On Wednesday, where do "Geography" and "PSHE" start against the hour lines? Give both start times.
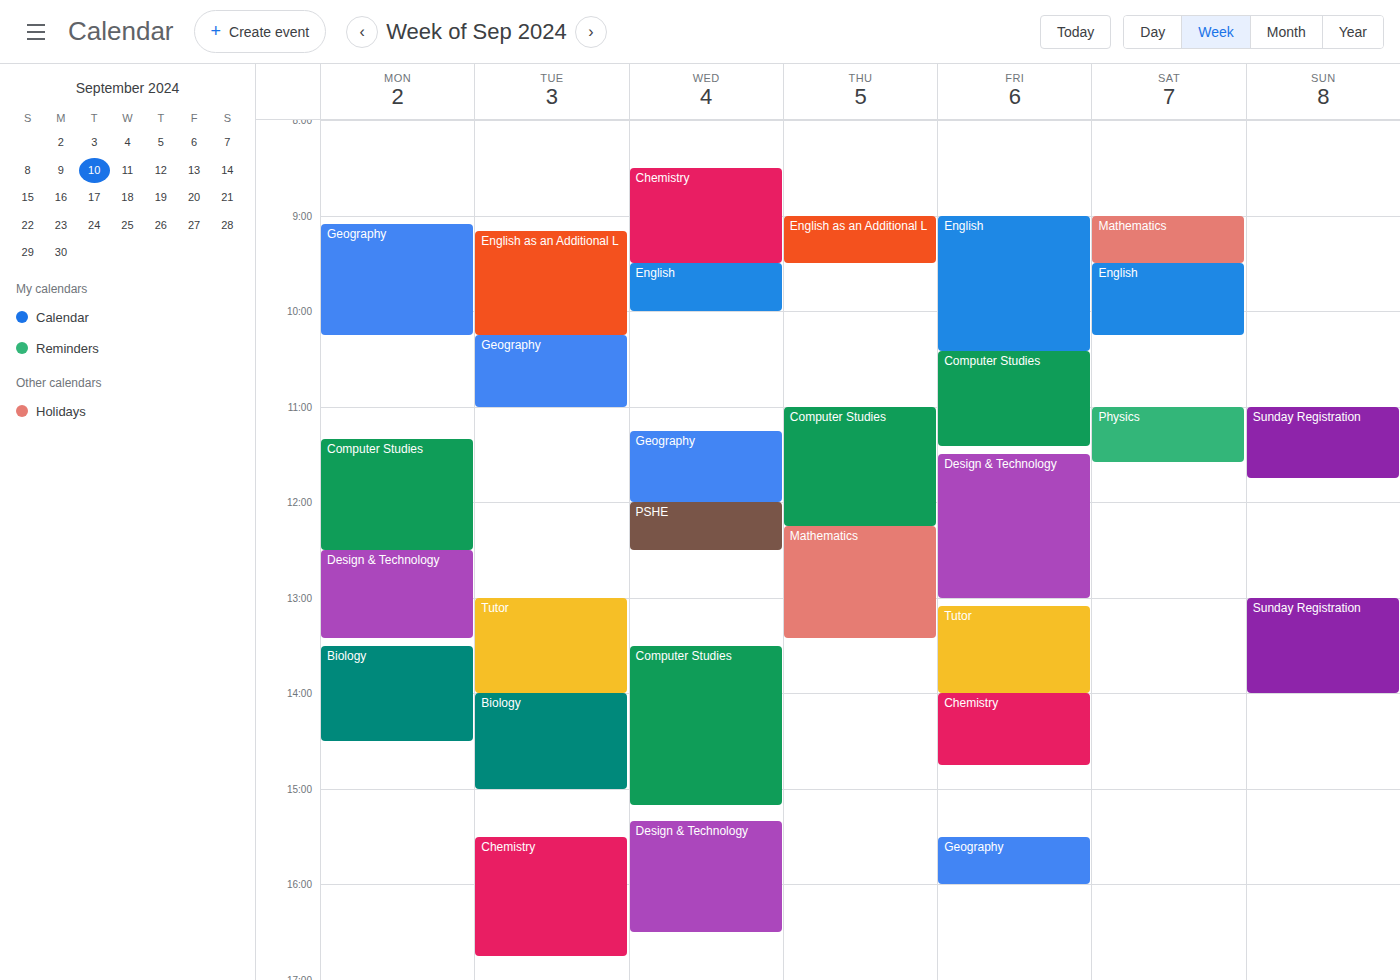
"Geography": 11:15 AM, neither: a quarter of the way from the 11 AM line to the 12 PM line. "PSHE": 12:00 PM, exactly on the 12 PM line.